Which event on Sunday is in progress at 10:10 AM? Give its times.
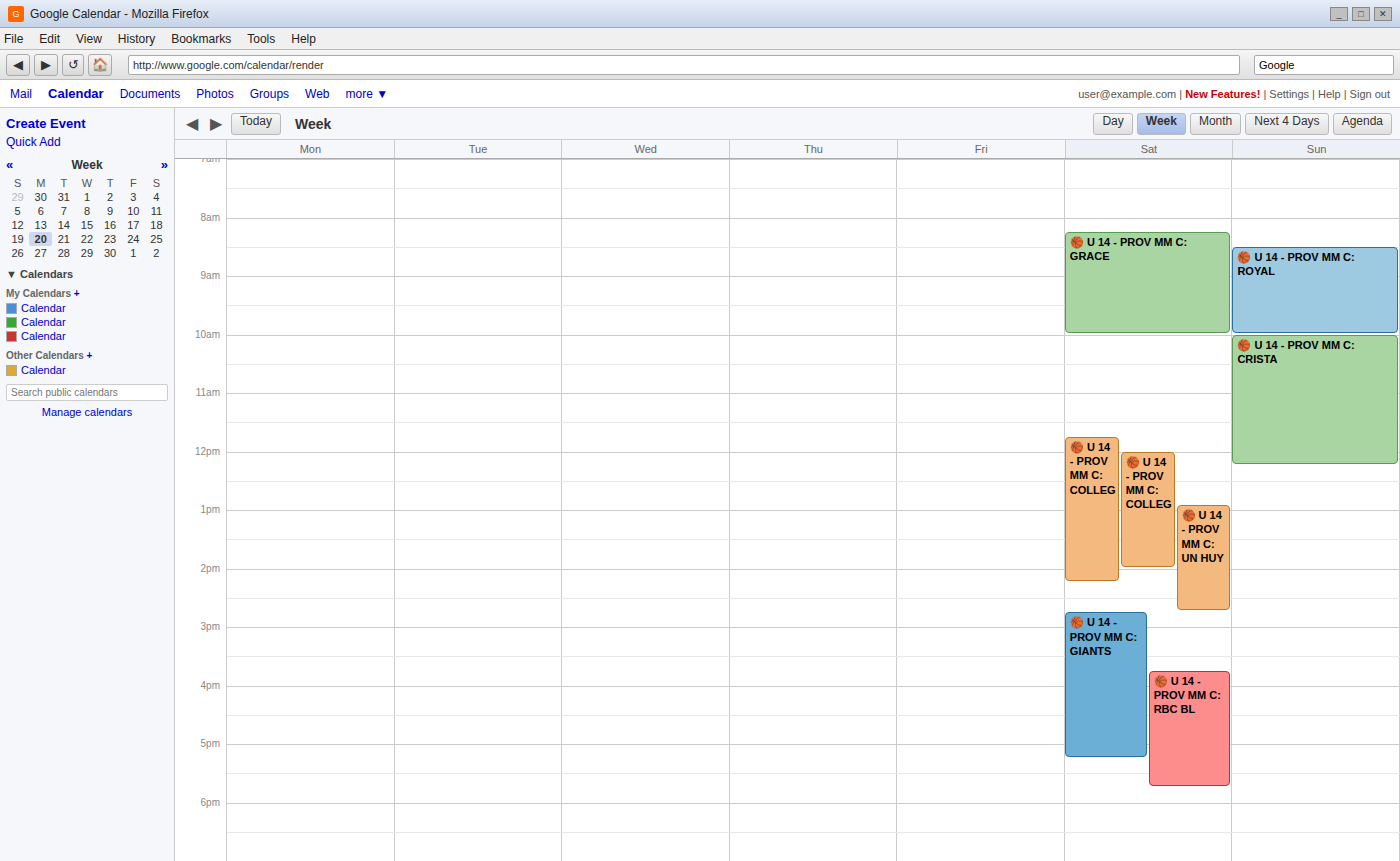
"🏀 U 14 - PROV MM C: CRISTA", 10:00 AM to 12:15 PM